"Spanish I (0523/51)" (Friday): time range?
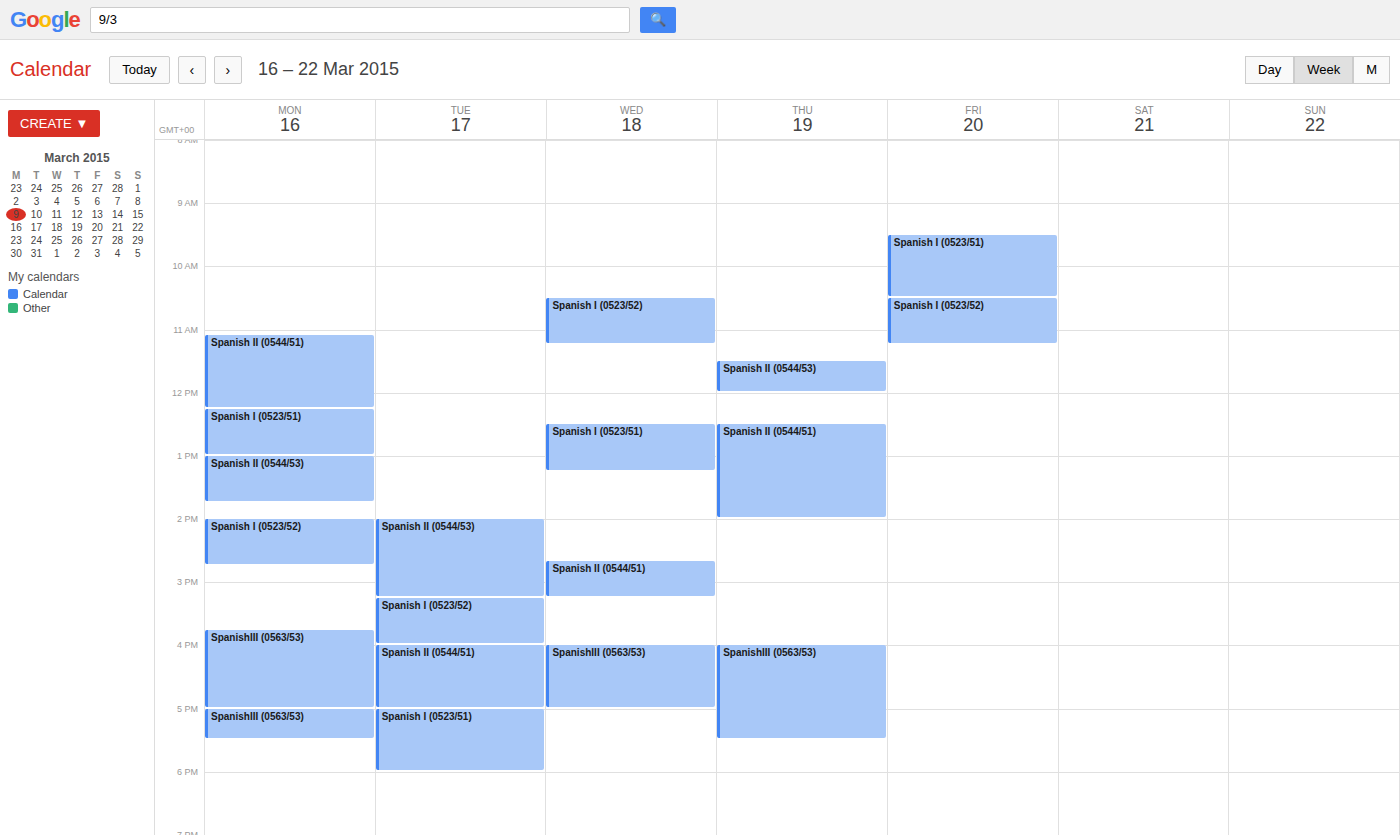
9:30 AM to 10:30 AM